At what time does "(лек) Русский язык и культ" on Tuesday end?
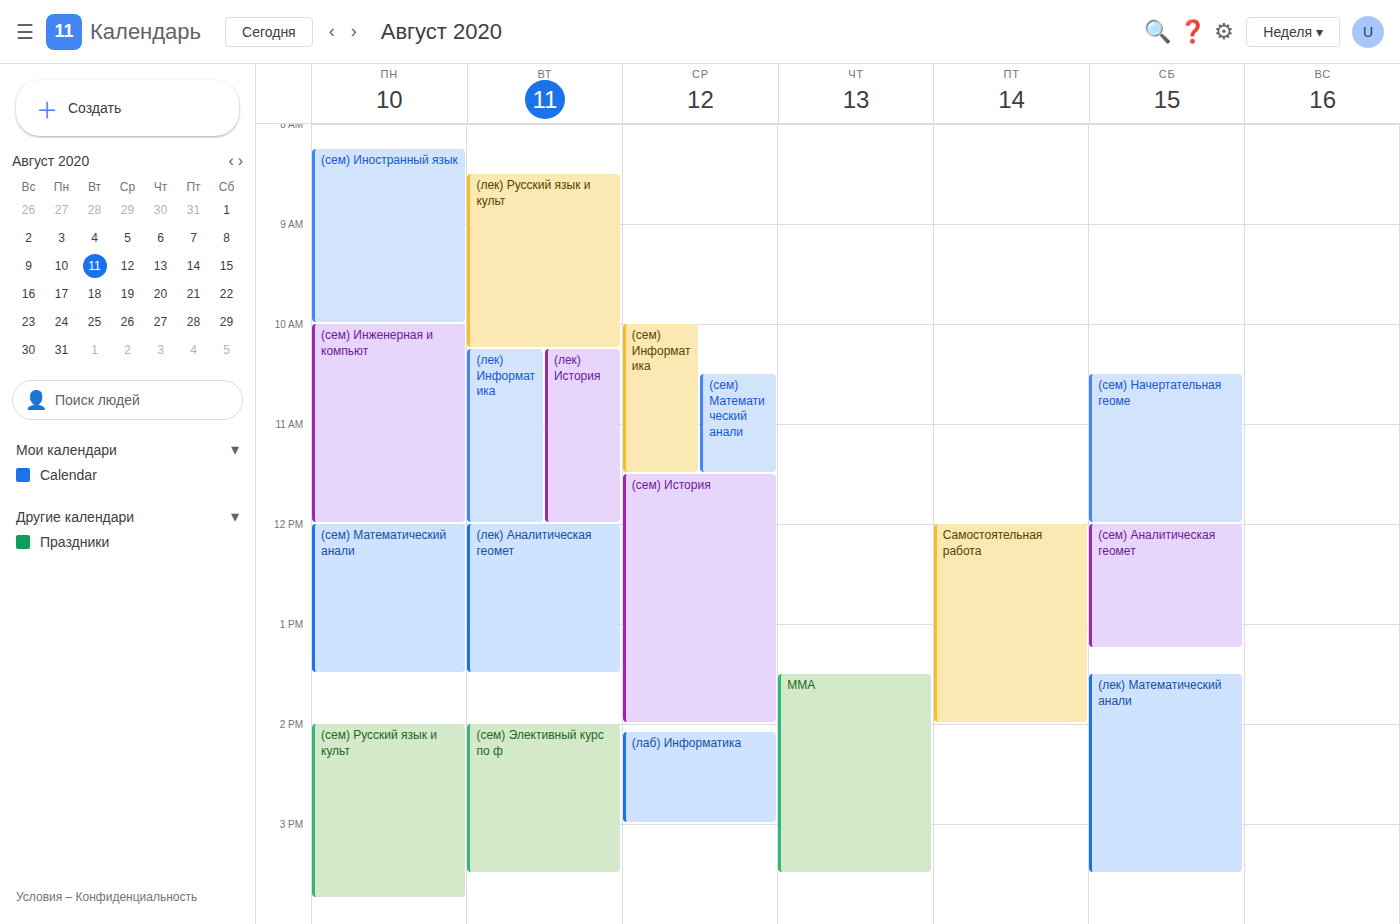
10:15 AM